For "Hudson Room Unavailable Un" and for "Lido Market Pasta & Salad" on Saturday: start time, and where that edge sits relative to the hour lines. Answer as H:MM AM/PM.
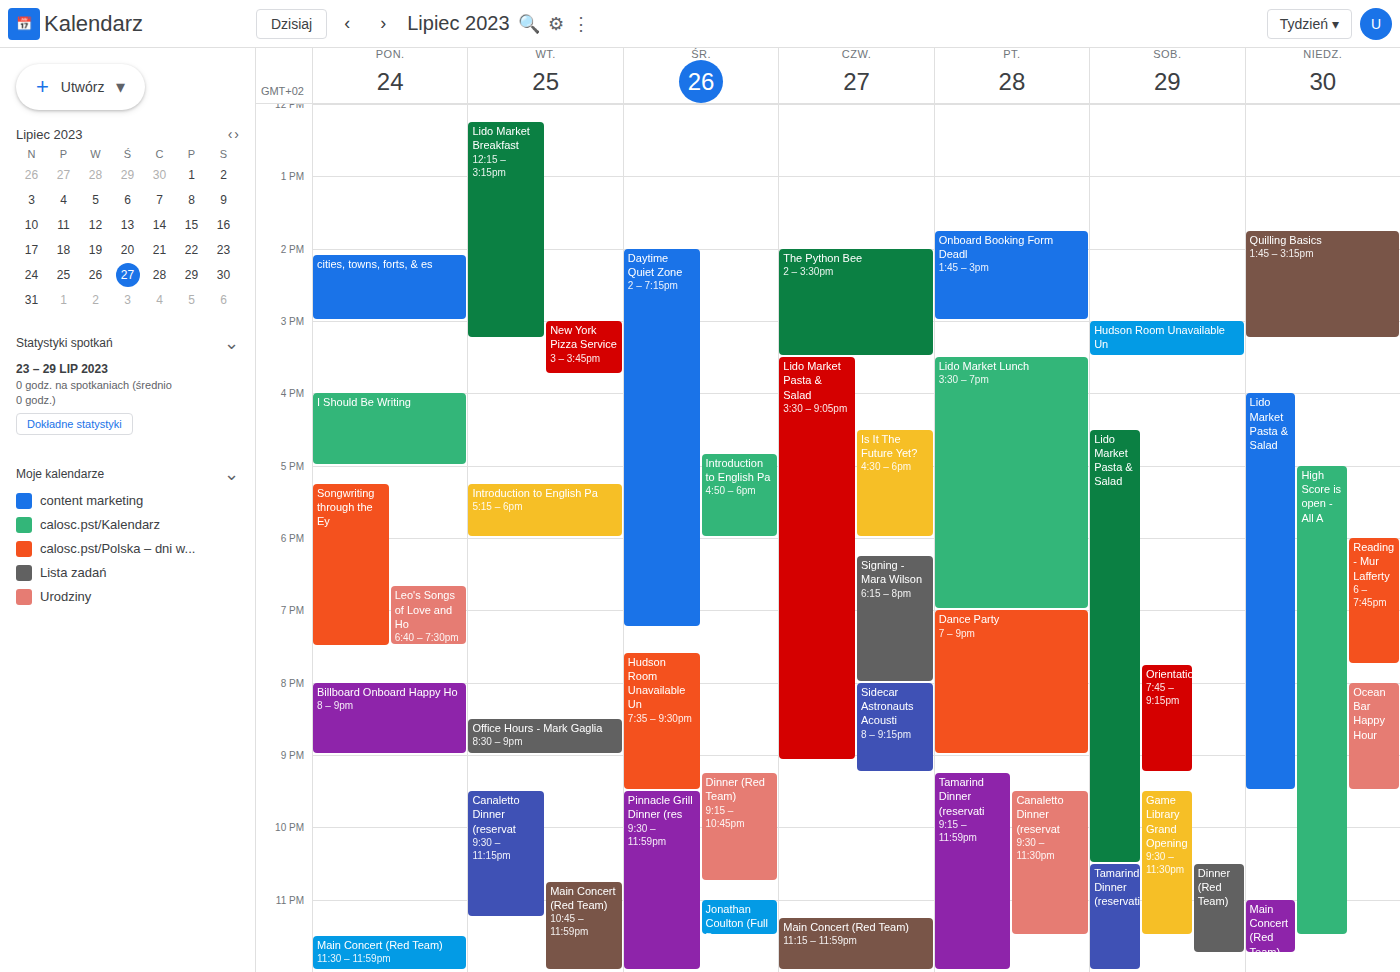
"Hudson Room Unavailable Un": 3:00 PM, exactly on the 3 PM line. "Lido Market Pasta & Salad": 4:30 PM, halfway between the 4 PM and 5 PM lines.